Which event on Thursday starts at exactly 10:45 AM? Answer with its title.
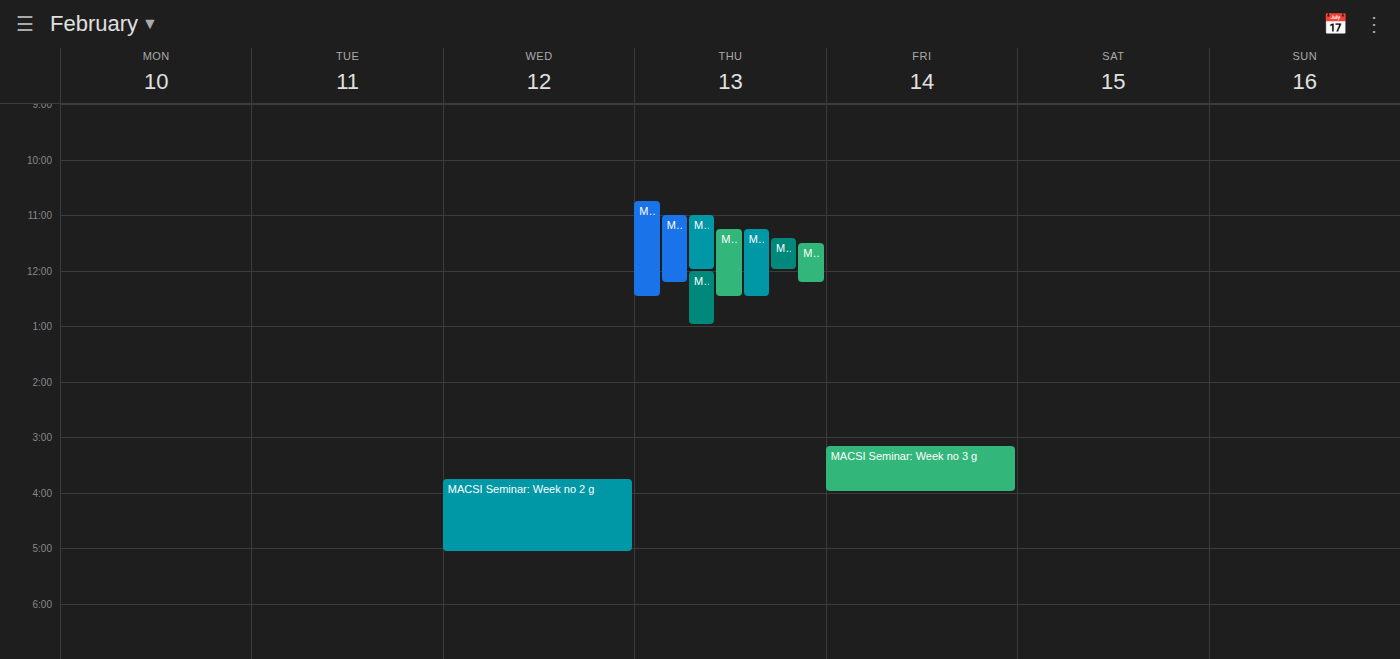
"MACSI Seminar: Week no 6 g"